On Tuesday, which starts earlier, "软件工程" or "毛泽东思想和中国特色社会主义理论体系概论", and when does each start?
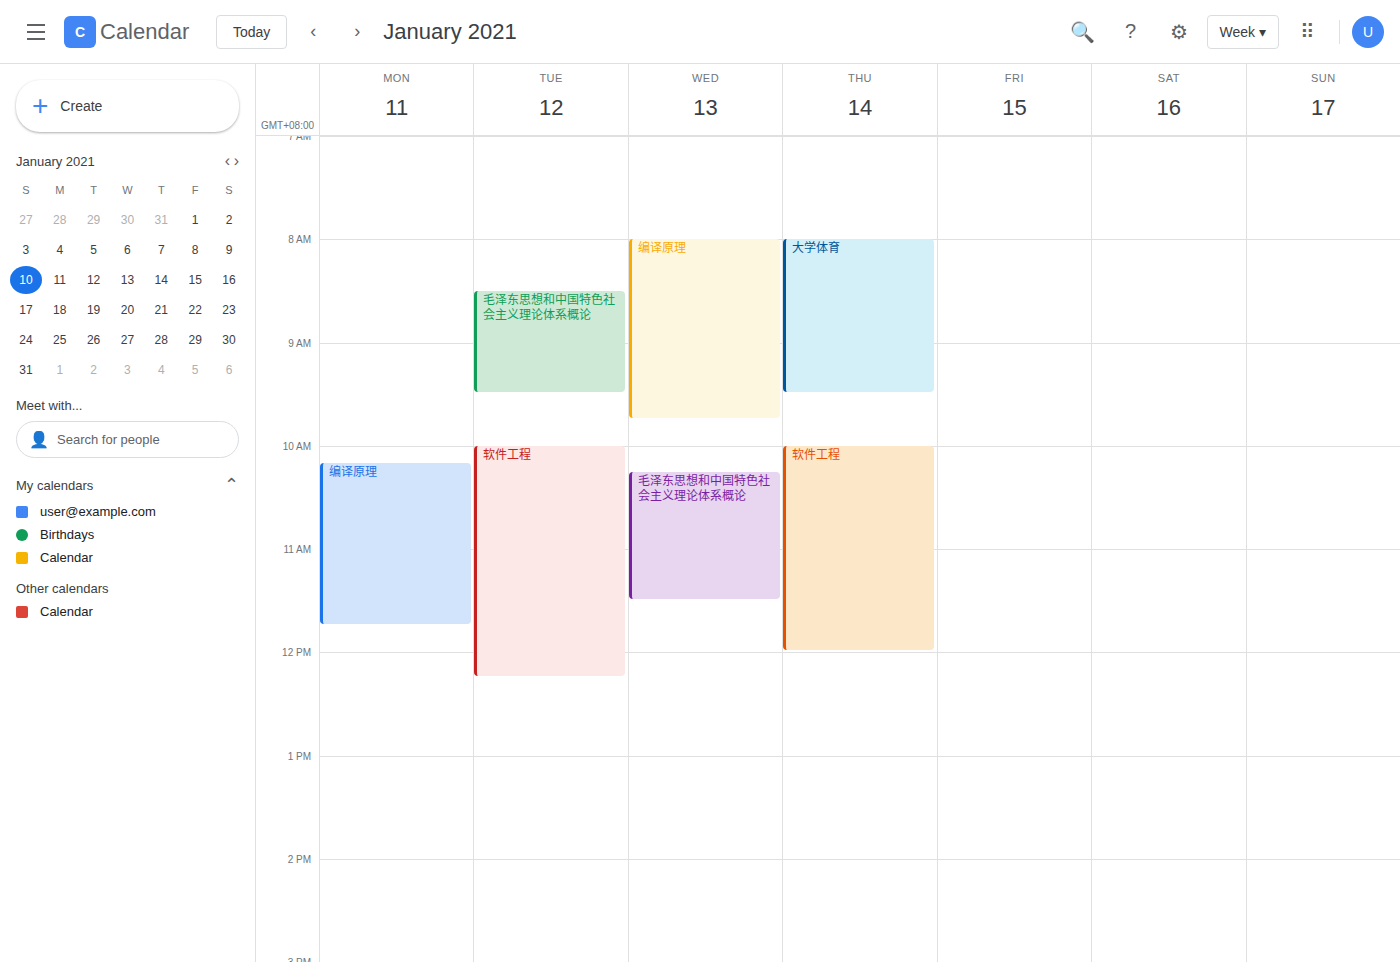
"毛泽东思想和中国特色社会主义理论体系概论" 8:30 AM; "软件工程" 10:00 AM.